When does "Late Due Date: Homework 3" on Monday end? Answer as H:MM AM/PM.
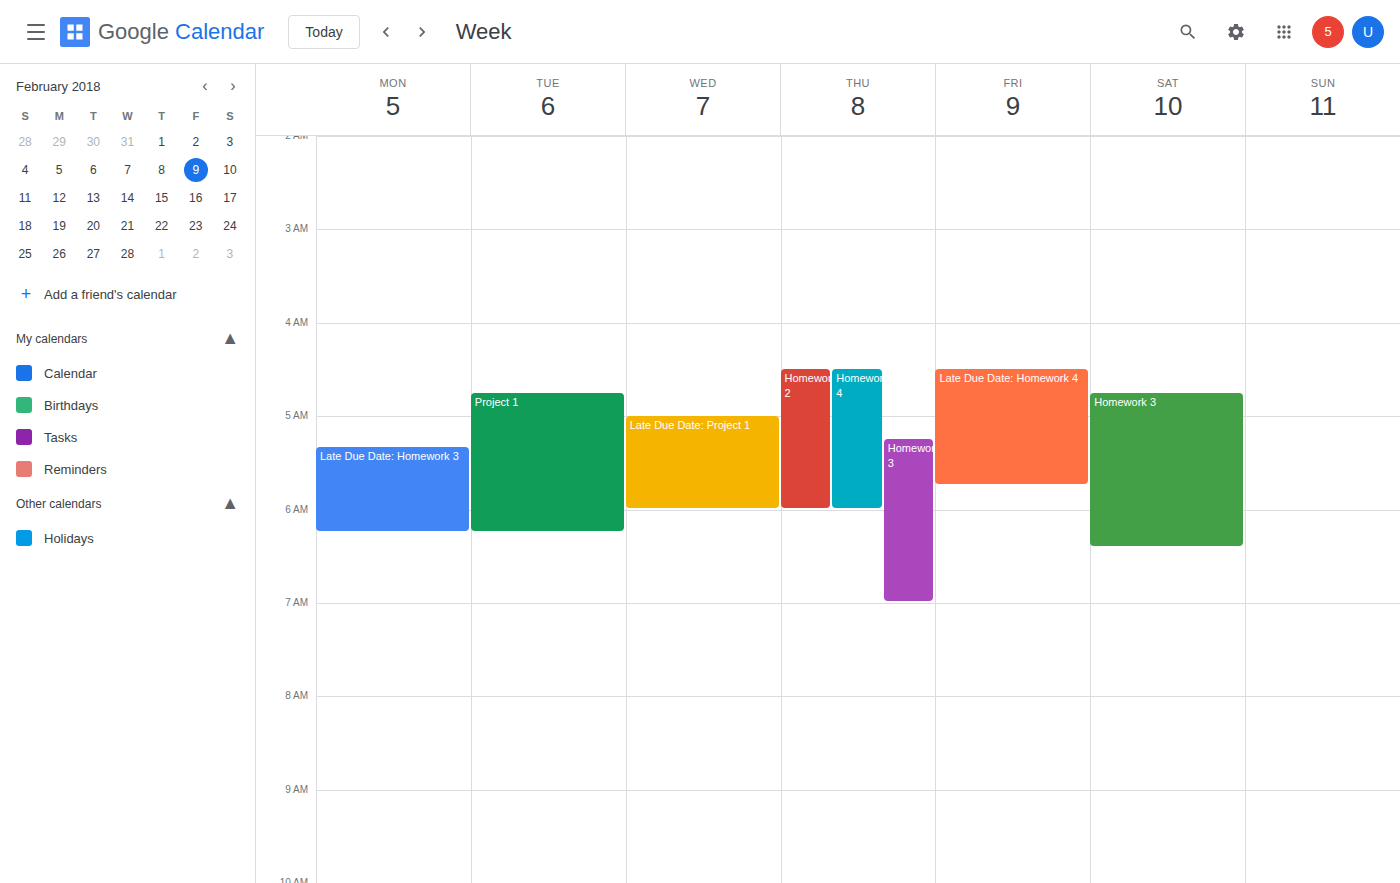
6:15 AM